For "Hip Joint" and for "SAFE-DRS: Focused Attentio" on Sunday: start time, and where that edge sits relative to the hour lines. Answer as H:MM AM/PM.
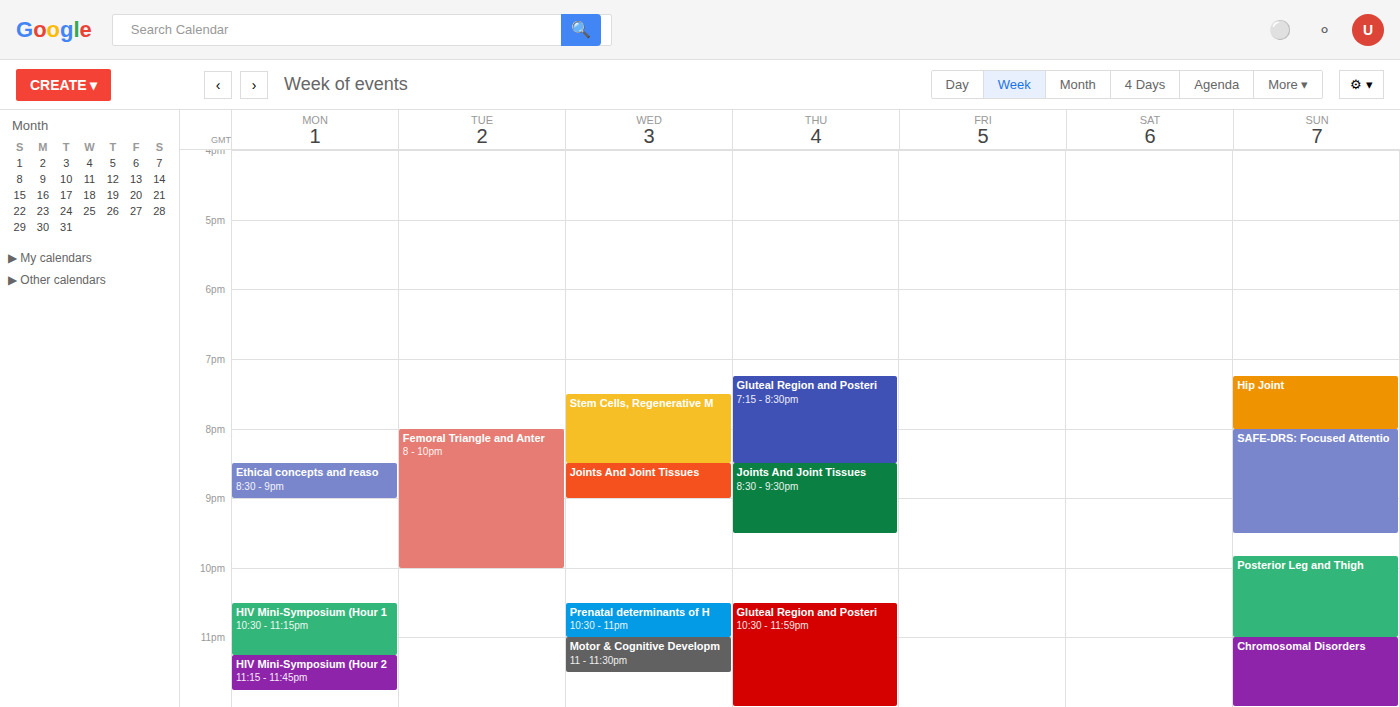
"Hip Joint": 7:15 PM, neither: a quarter of the way from the 7 PM line to the 8 PM line. "SAFE-DRS: Focused Attentio": 8:00 PM, exactly on the 8 PM line.